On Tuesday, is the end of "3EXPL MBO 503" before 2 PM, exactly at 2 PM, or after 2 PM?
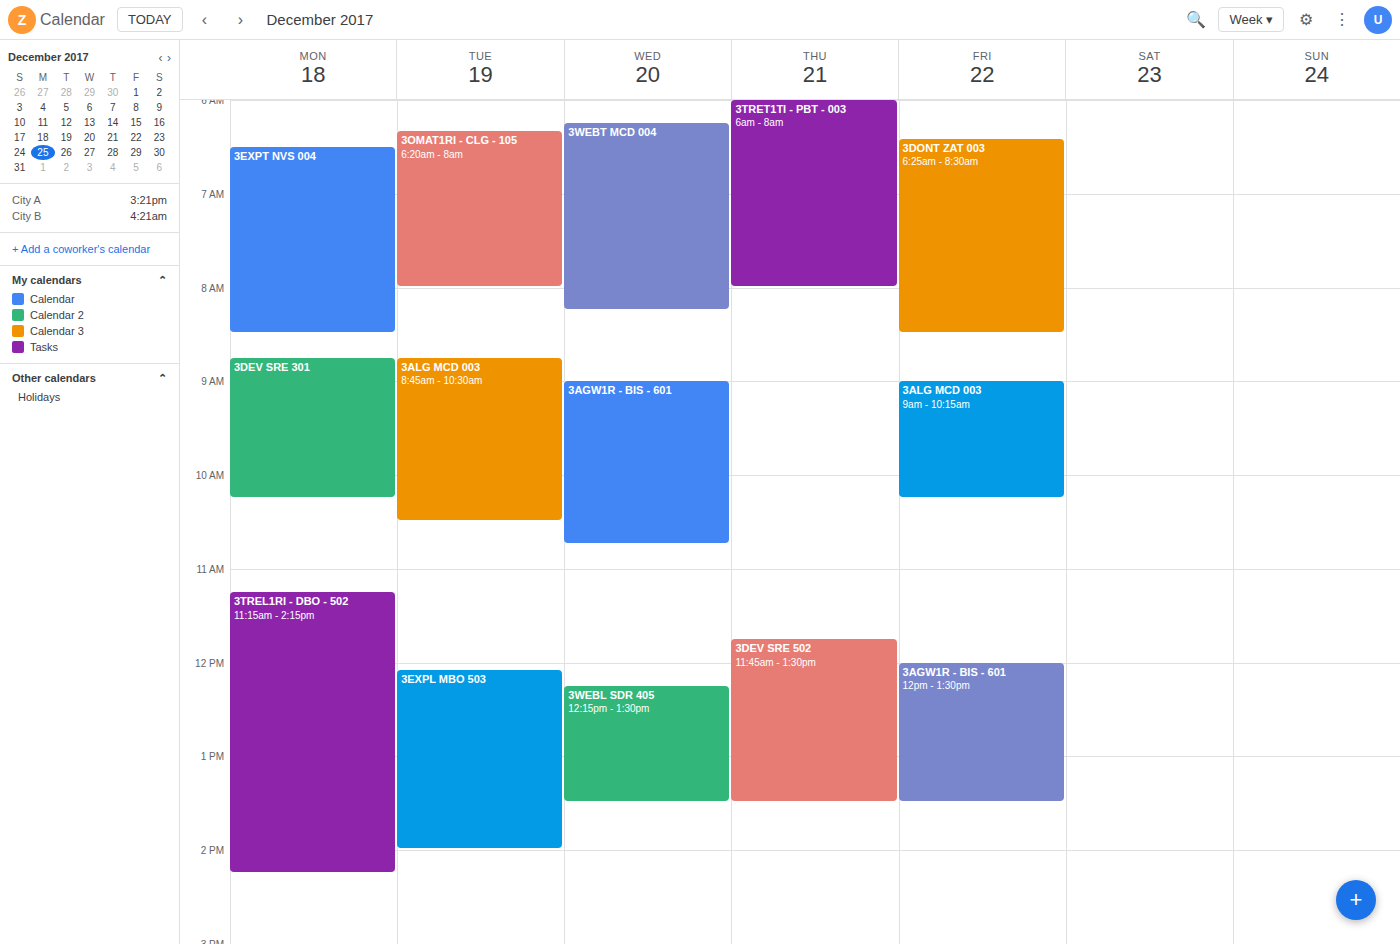
2:00 PM -- exactly at 2 PM, on the 2 PM line.